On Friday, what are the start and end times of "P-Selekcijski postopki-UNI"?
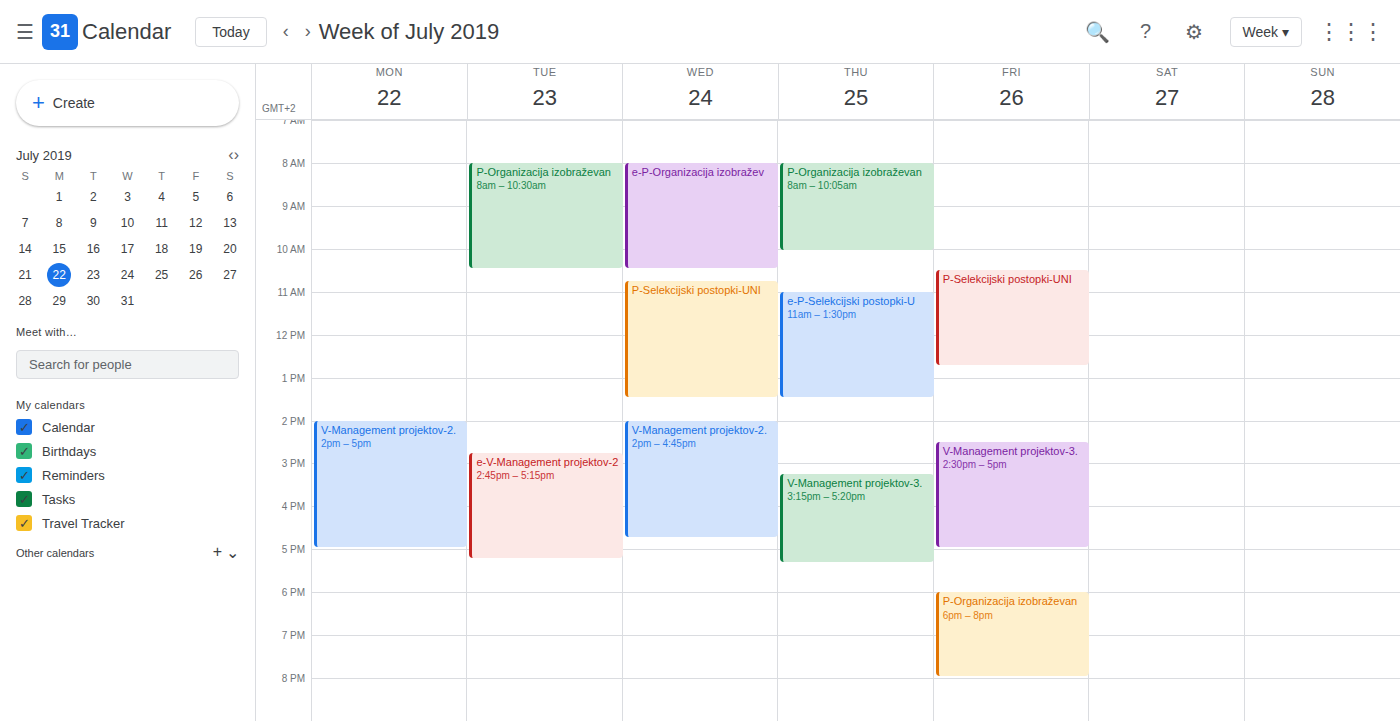
10:30 AM to 12:45 PM